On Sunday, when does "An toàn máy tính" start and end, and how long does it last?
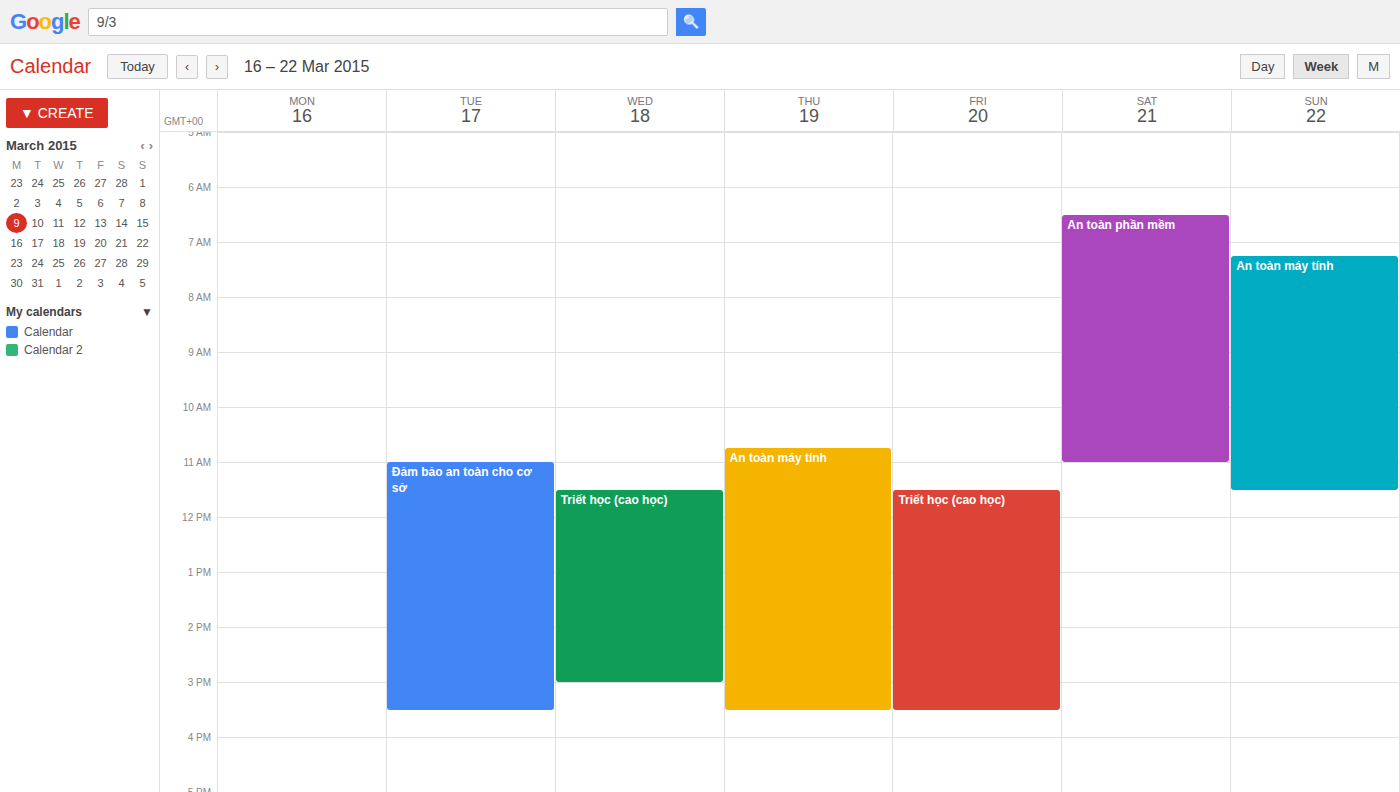
7:15 AM to 11:30 AM, 4 hours 15 minutes